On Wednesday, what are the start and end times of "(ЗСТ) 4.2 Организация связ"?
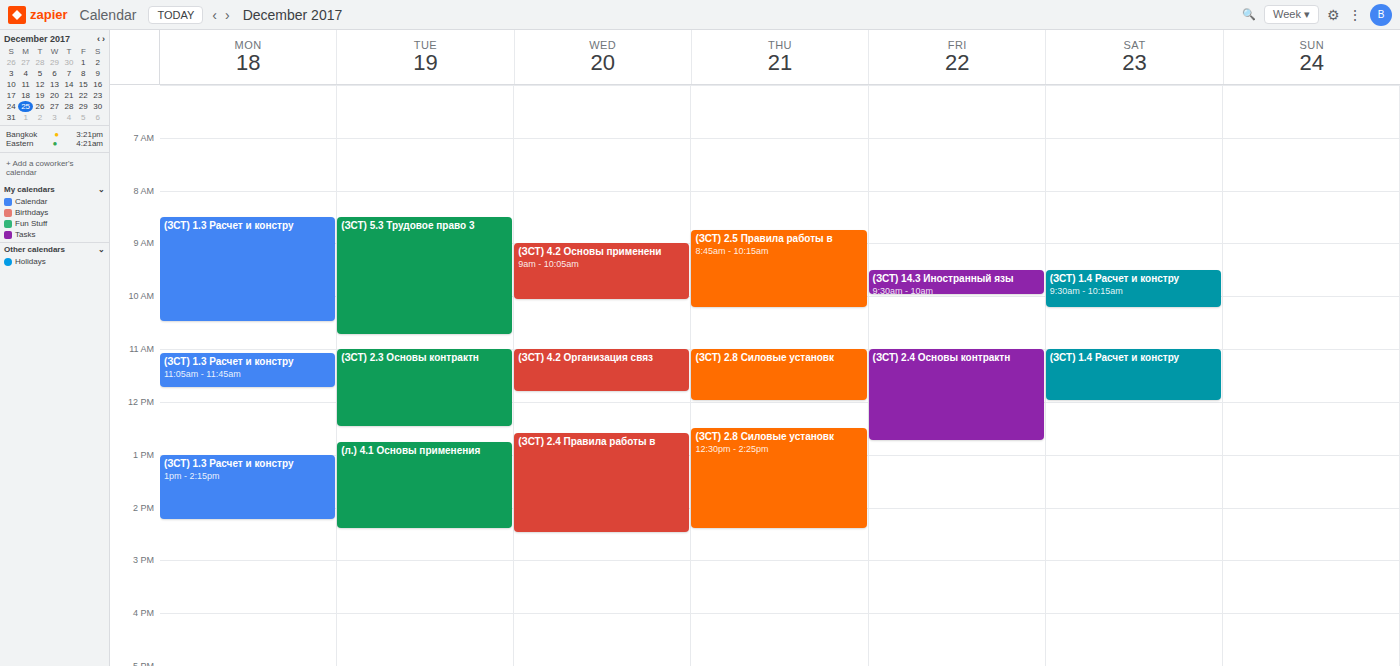
11:00 AM to 11:50 AM